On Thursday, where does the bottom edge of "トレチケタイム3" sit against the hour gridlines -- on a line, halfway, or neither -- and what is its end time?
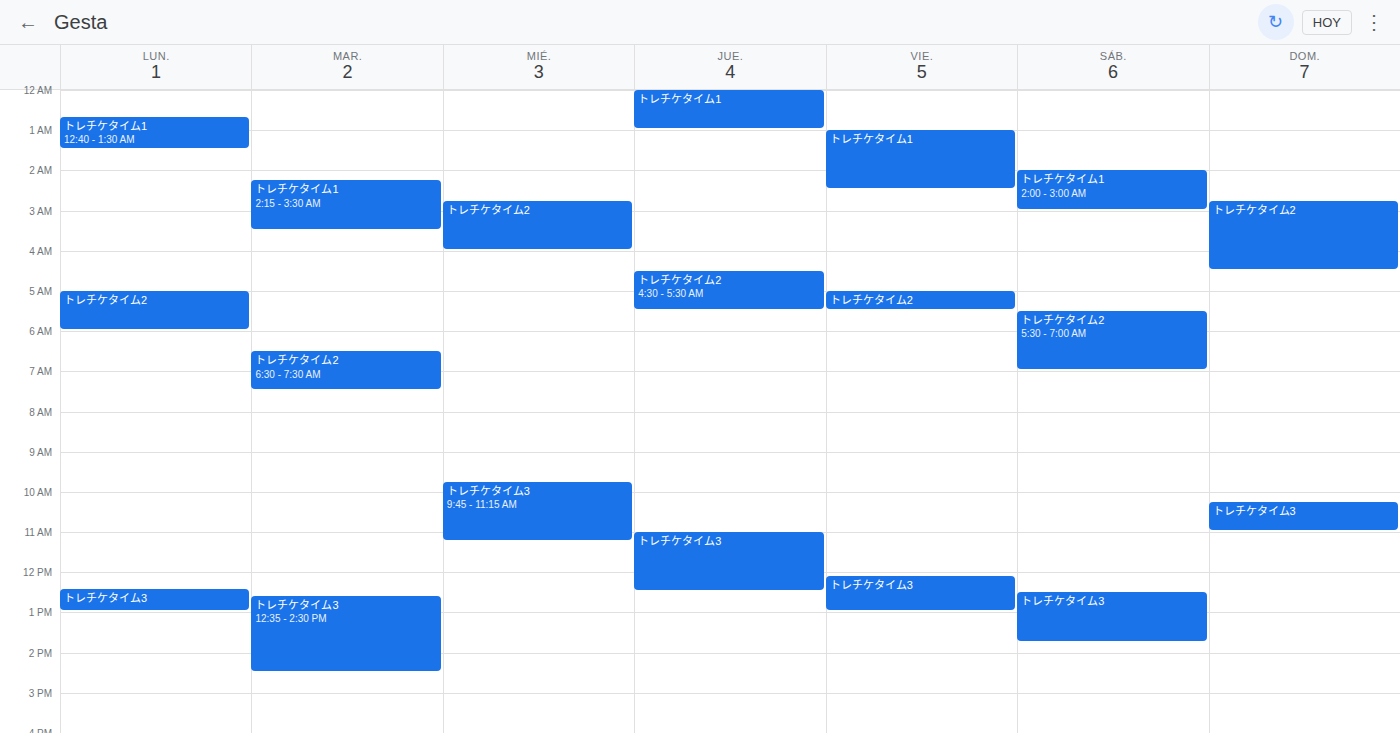
12:30 PM -- halfway between the 12 PM and 1 PM lines.